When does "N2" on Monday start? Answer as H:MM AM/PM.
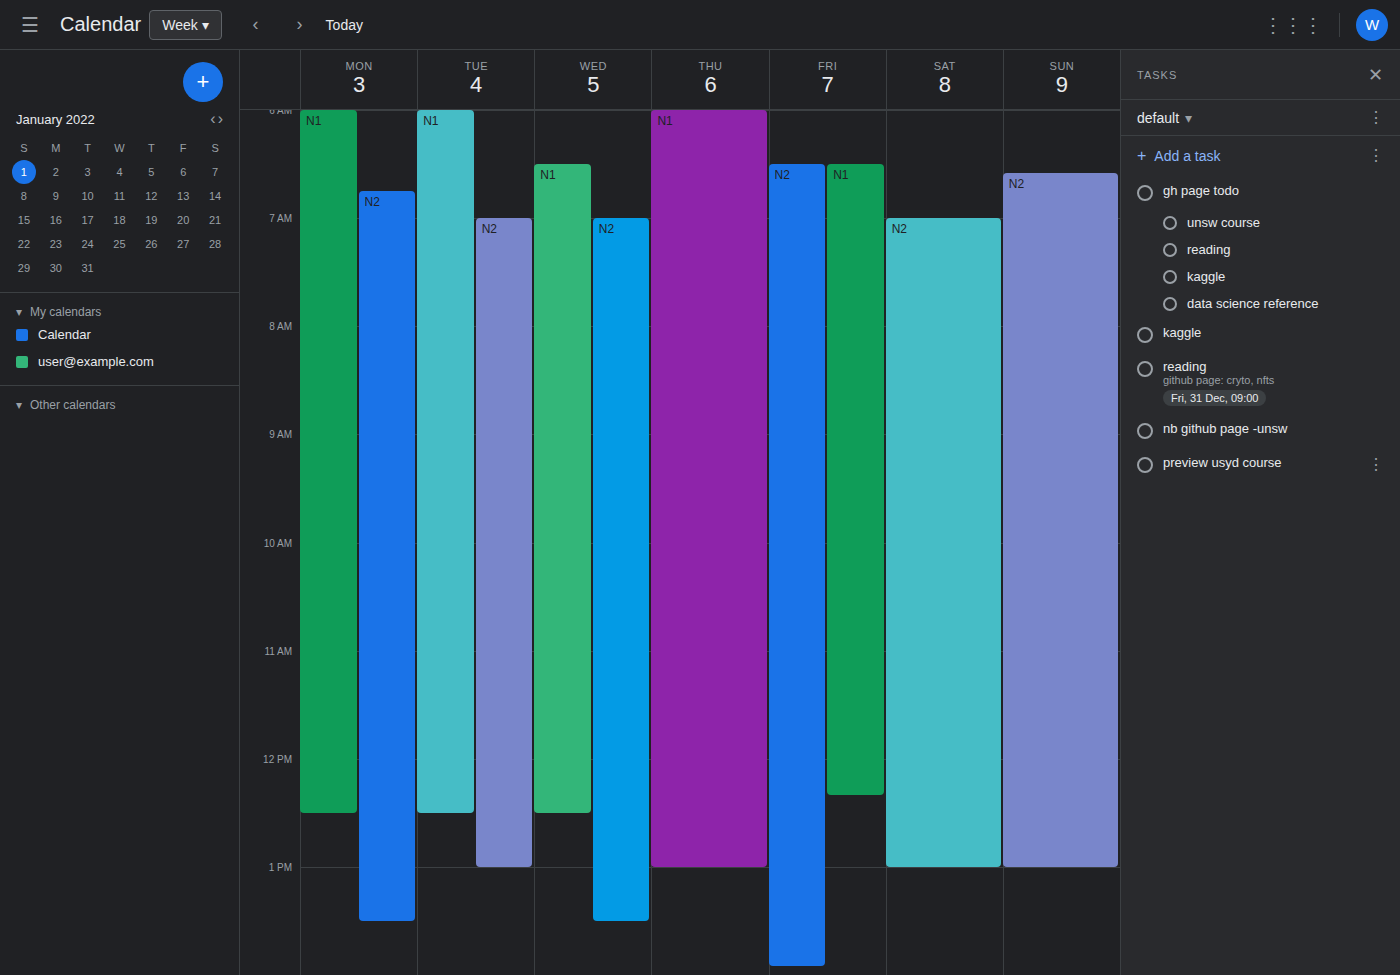
6:45 AM